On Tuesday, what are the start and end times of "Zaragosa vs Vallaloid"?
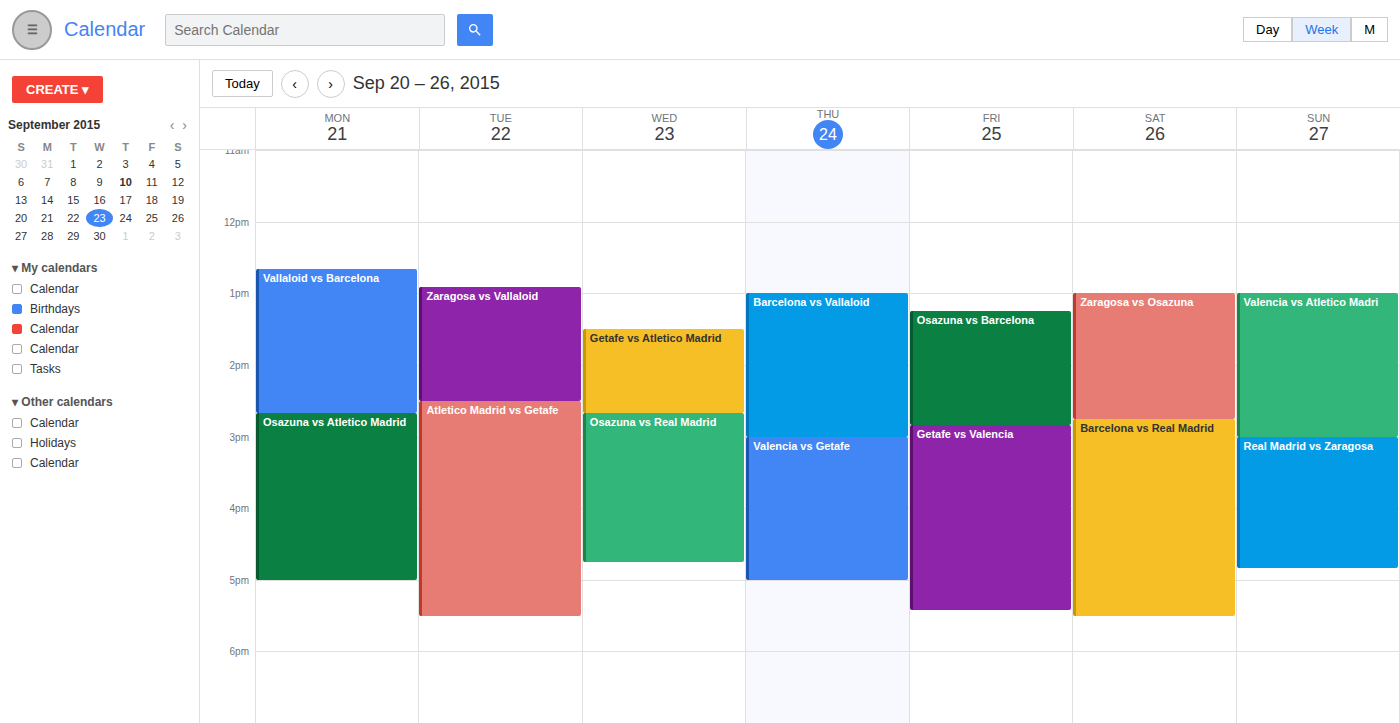
12:55 PM to 2:30 PM